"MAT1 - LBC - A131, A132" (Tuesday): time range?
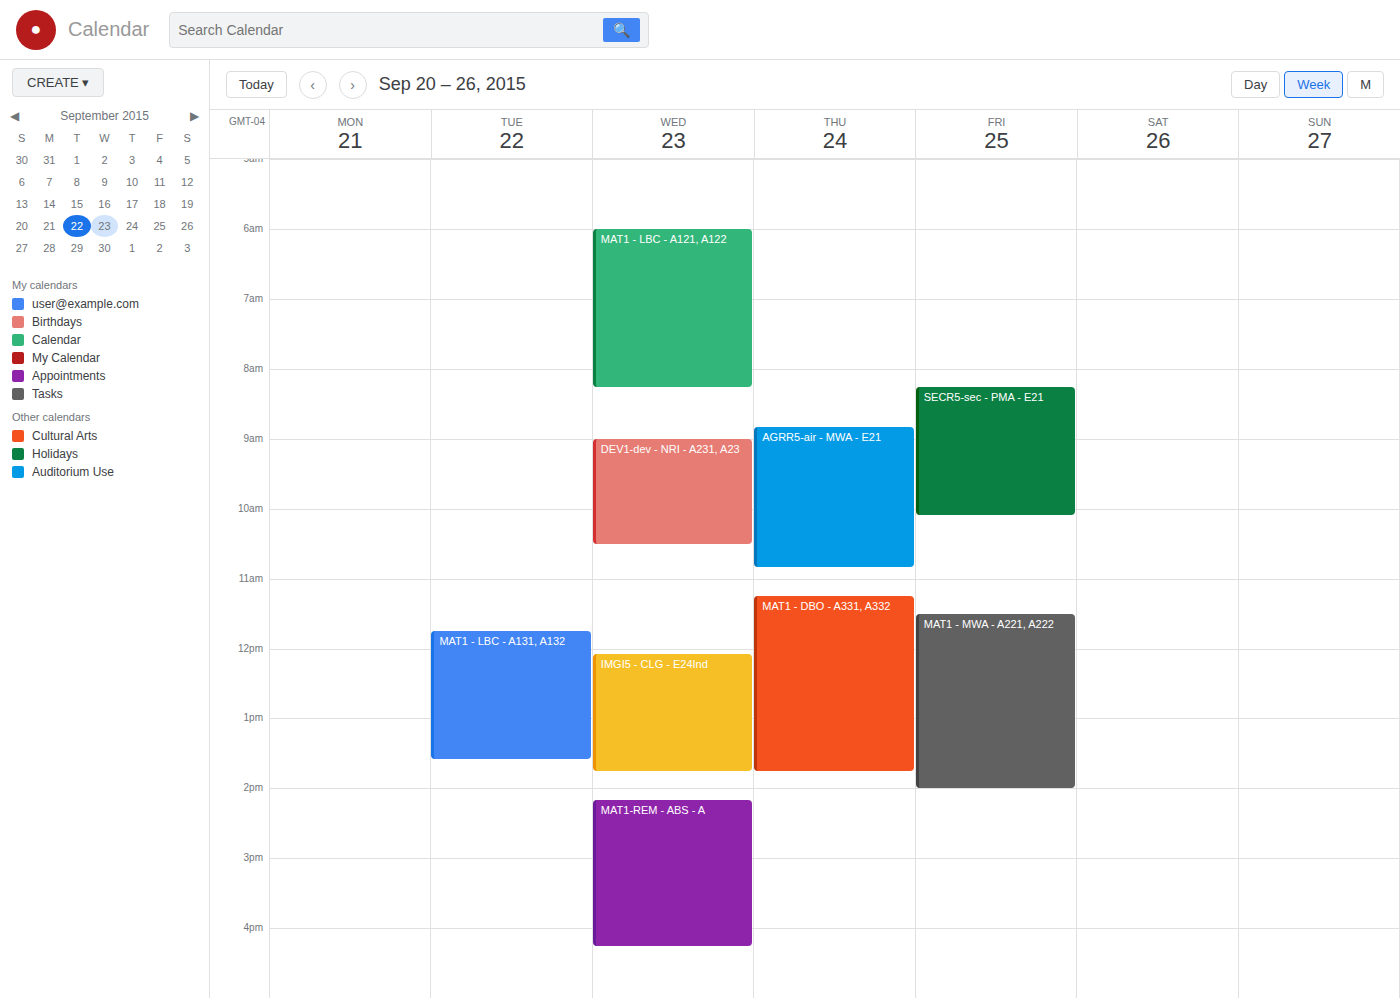
11:45 AM to 1:35 PM